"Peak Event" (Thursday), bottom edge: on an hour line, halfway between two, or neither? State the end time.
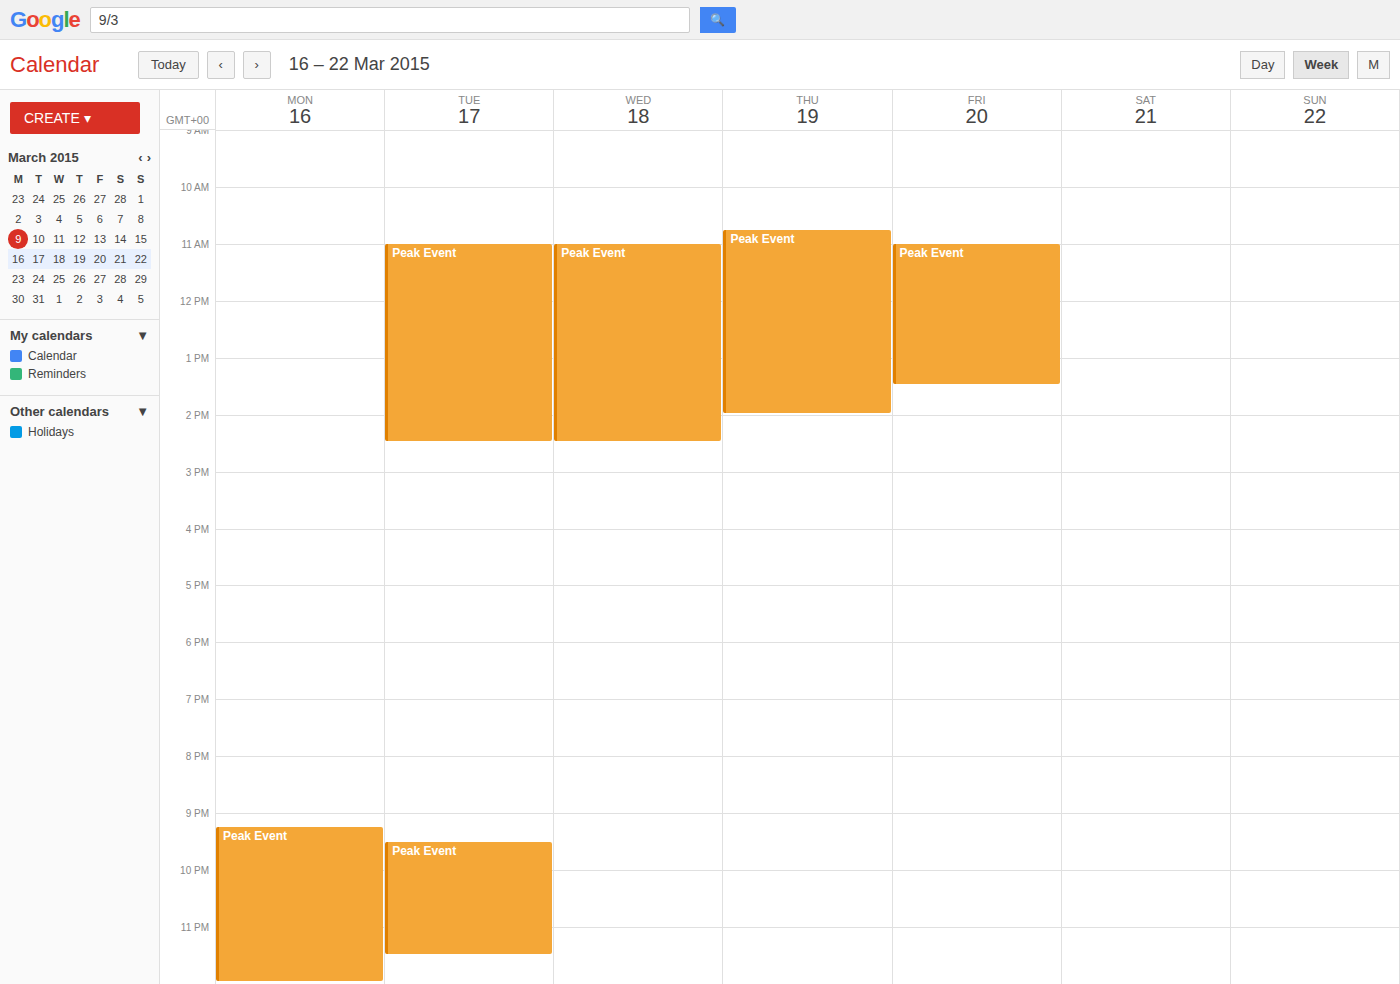
2:00 PM -- exactly on the 2 PM line.